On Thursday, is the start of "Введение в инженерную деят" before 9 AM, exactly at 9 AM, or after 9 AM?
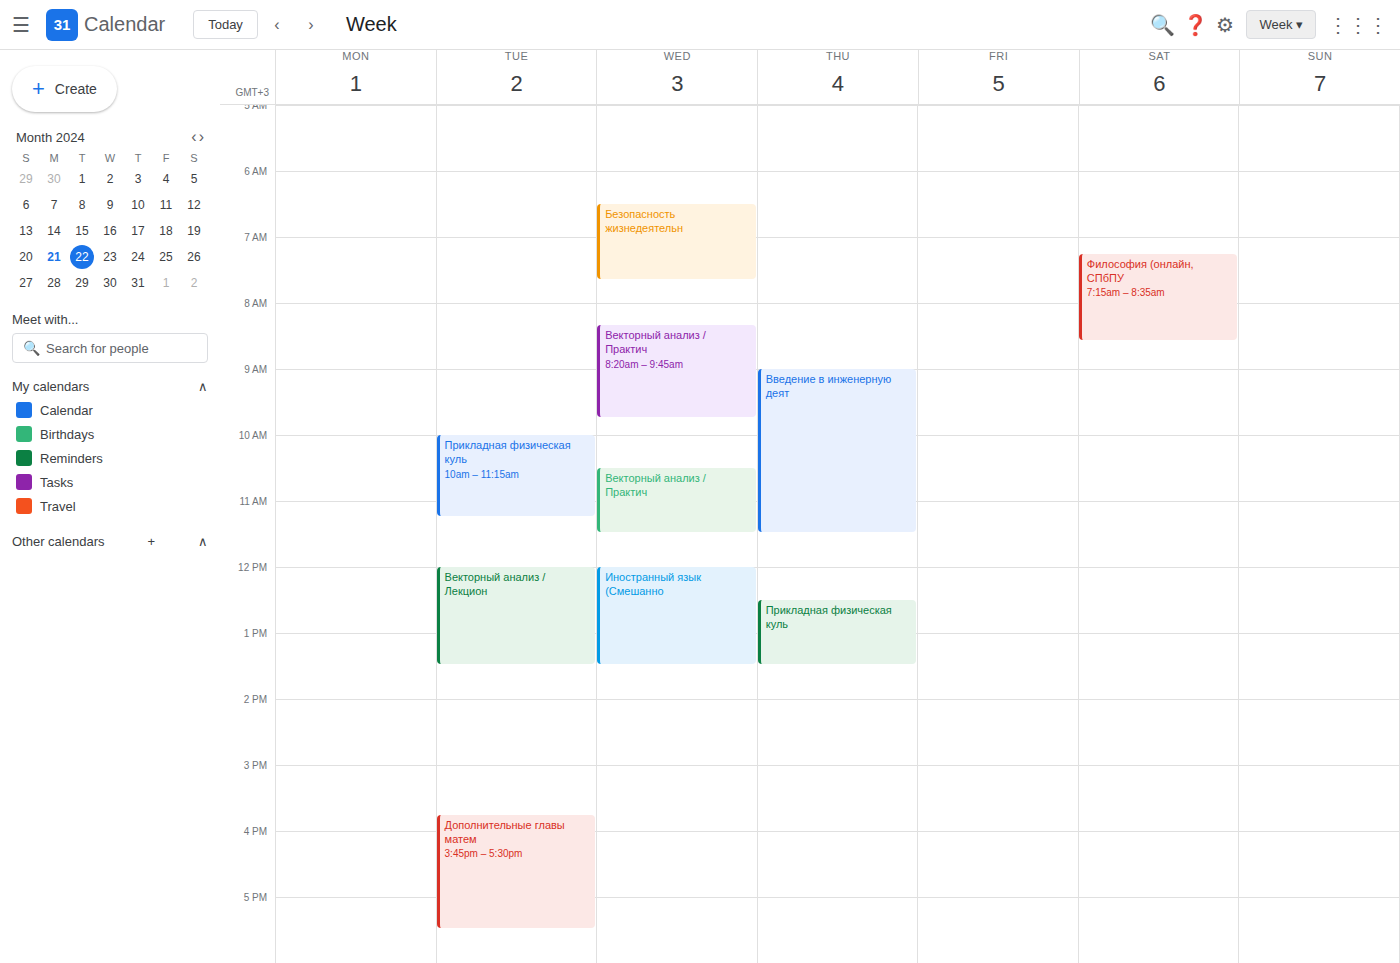
9:00 AM -- exactly at 9 AM, on the 9 AM line.